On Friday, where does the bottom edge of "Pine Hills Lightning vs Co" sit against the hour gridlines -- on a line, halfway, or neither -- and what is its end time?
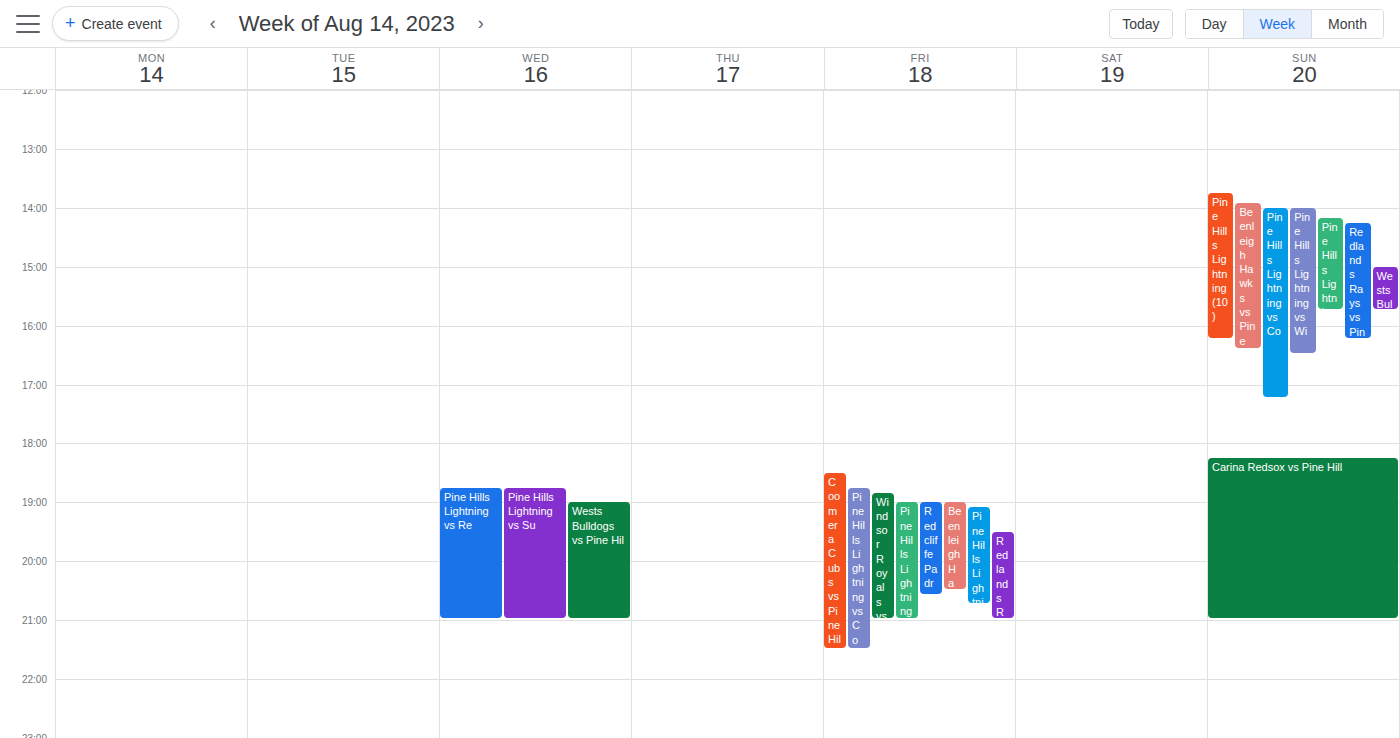
9:30 PM -- halfway between the 9 PM and 10 PM lines.